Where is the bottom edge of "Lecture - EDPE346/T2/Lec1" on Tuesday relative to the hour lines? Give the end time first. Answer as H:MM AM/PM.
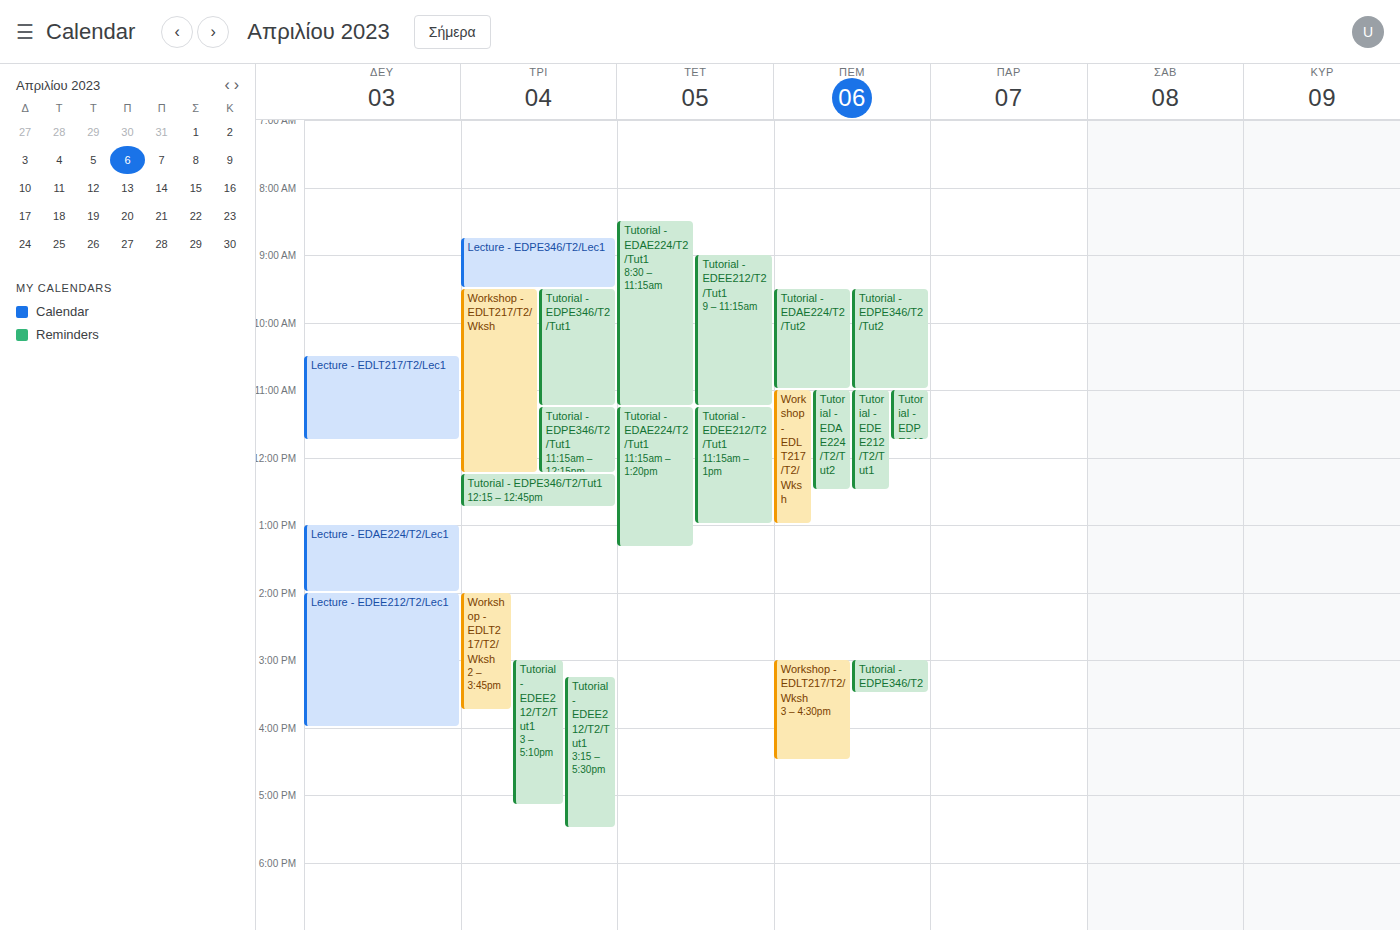
9:30 AM -- halfway between the 9 AM and 10 AM lines.